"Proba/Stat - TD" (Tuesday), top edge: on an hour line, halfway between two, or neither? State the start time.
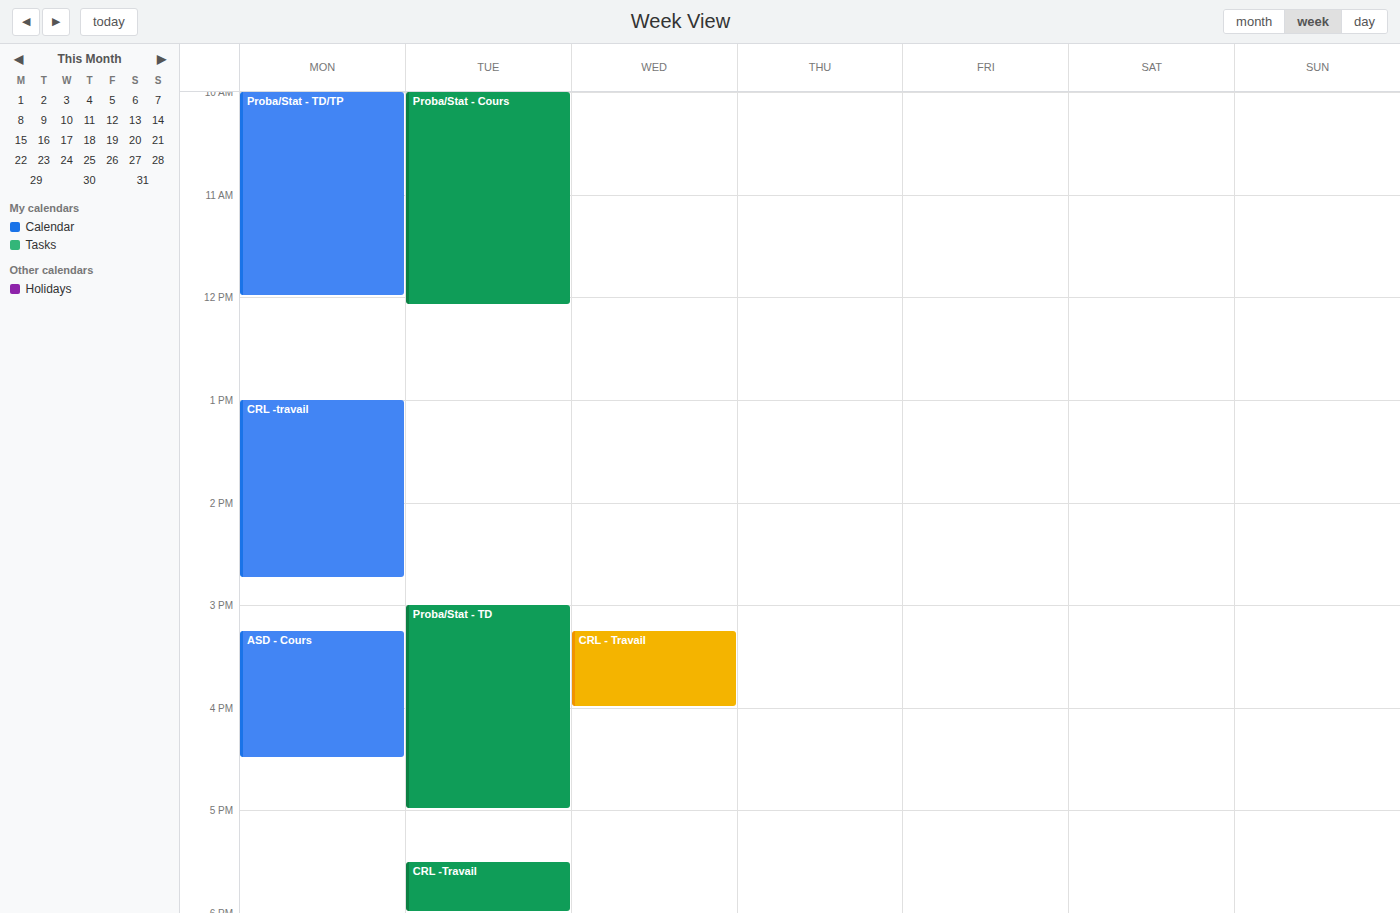
3:00 PM -- exactly on the 3 PM line.